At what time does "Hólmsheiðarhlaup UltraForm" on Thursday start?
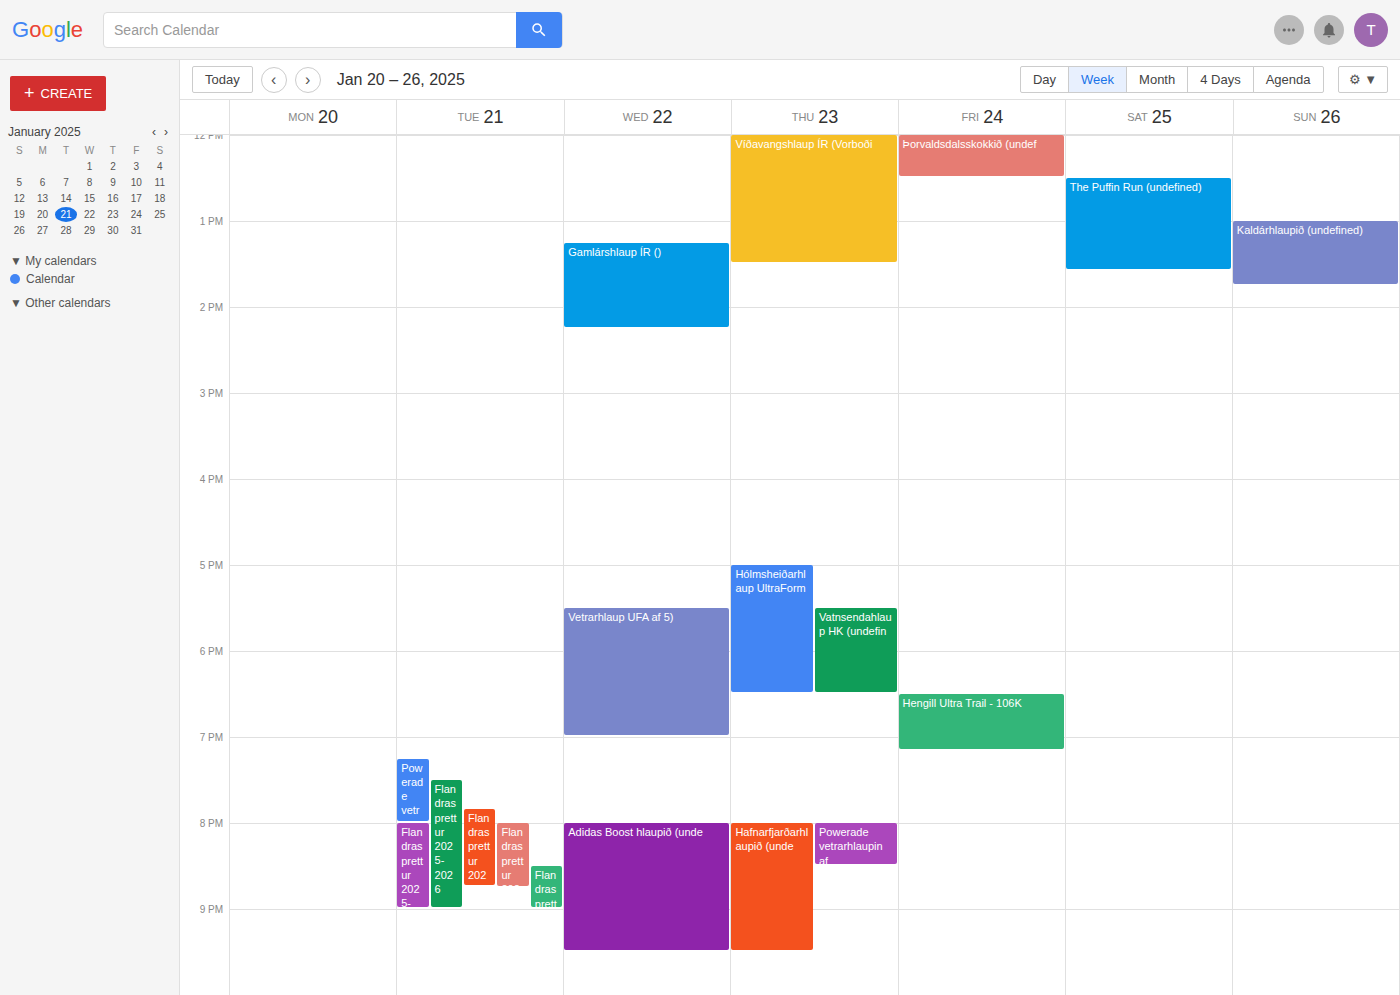
5:00 PM